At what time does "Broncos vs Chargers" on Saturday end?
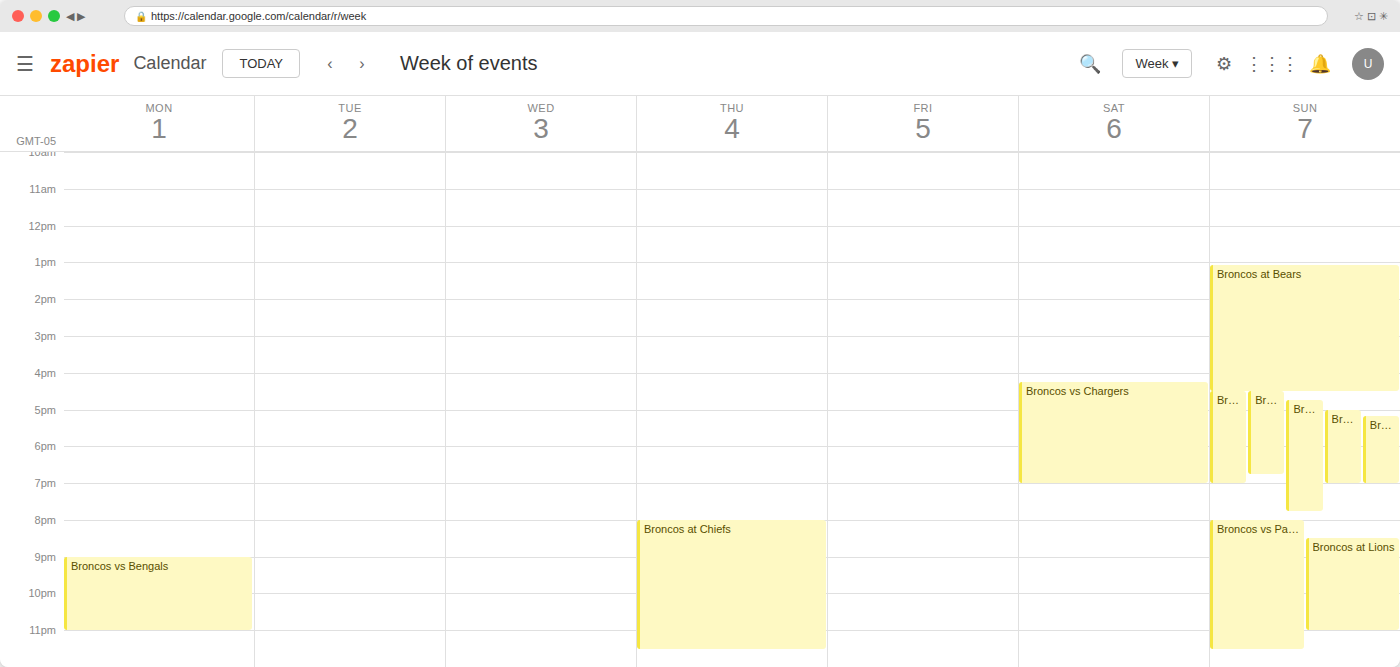
7:00 PM